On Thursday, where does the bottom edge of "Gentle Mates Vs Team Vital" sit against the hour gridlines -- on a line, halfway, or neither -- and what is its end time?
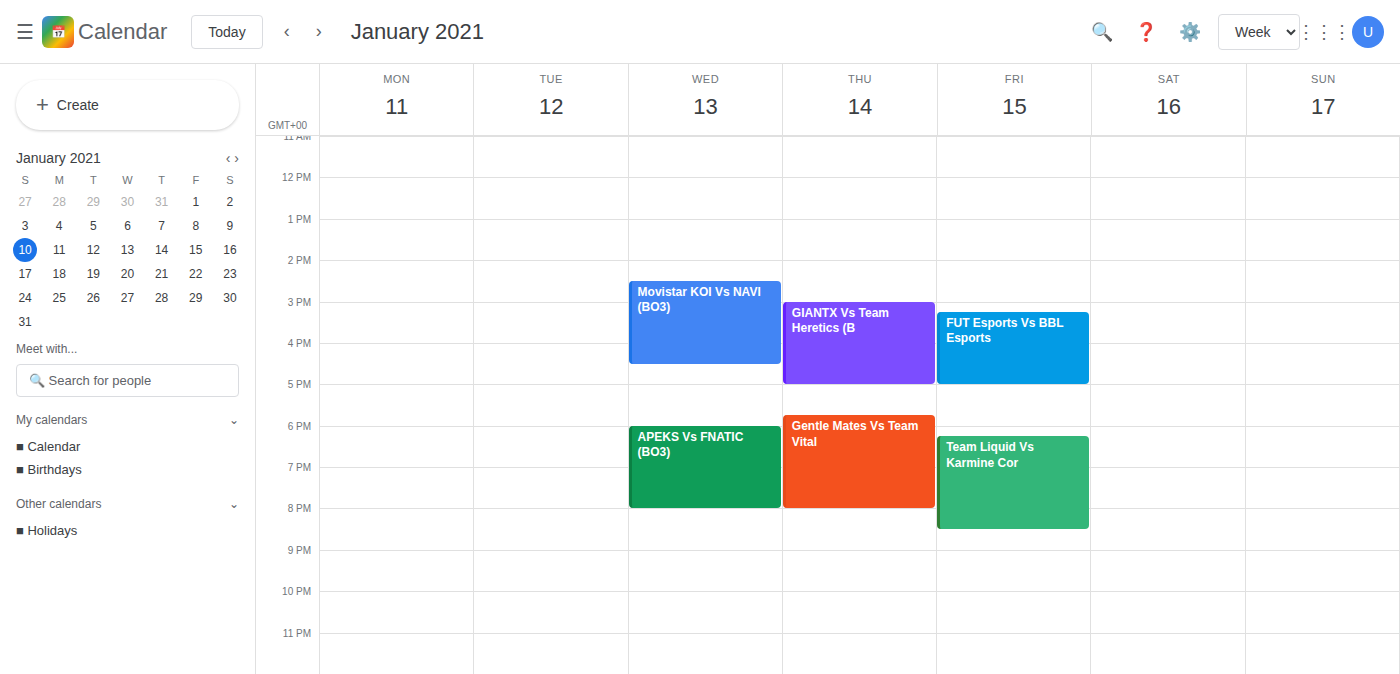
8:00 PM -- exactly on the 8 PM line.